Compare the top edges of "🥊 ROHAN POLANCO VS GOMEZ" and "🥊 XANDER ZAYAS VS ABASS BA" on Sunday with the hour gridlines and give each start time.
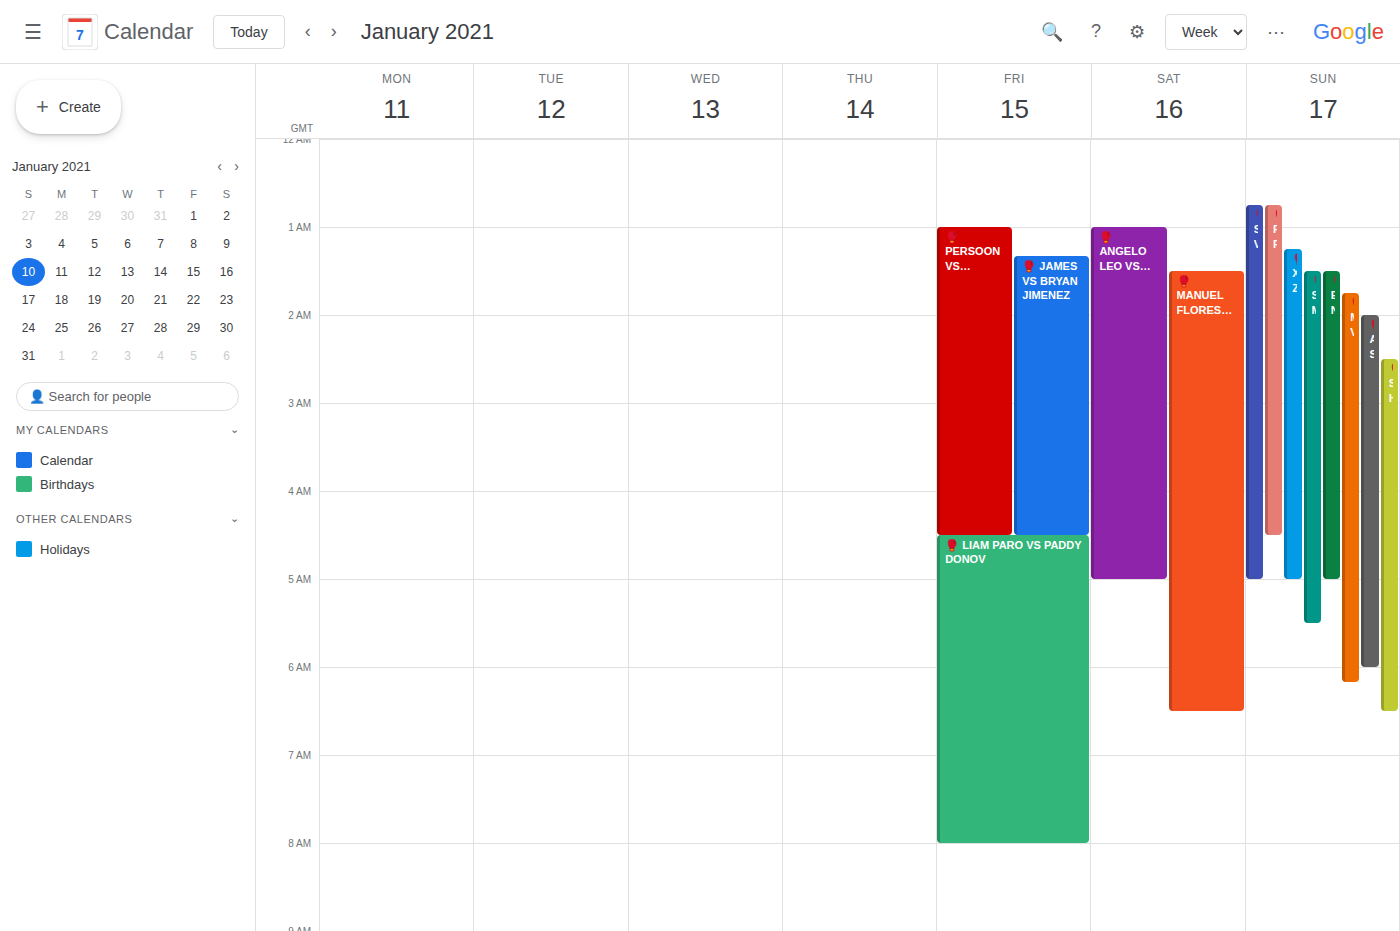
"🥊 ROHAN POLANCO VS GOMEZ": 12:45 AM, neither: three quarters of the way from the 12 AM line to the 1 AM line. "🥊 XANDER ZAYAS VS ABASS BA": 1:15 AM, neither: a quarter of the way from the 1 AM line to the 2 AM line.